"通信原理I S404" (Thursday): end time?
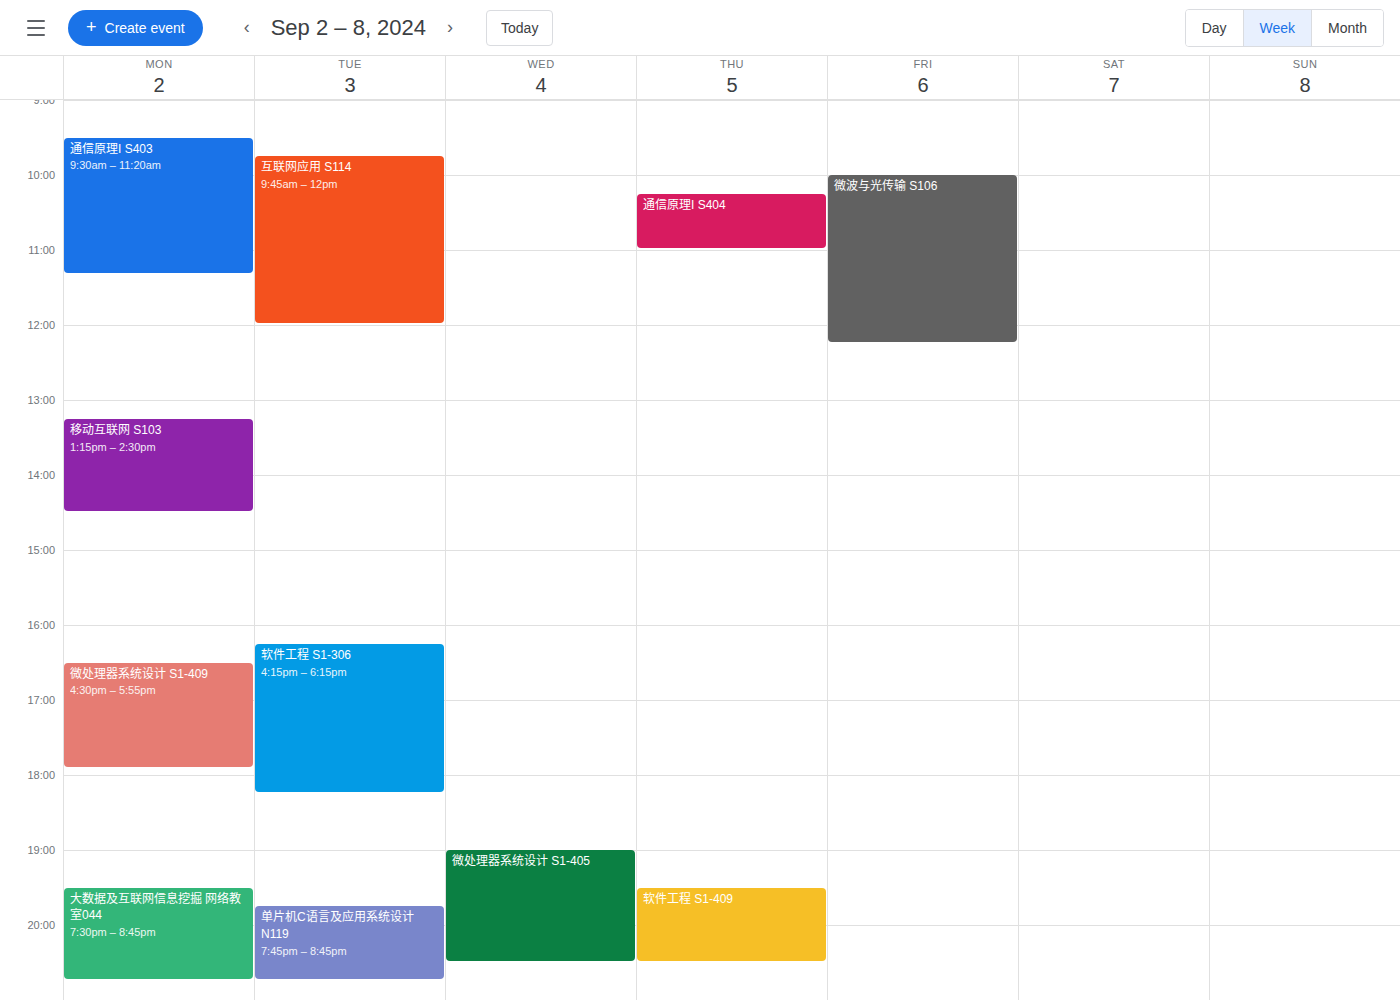
11:00 AM